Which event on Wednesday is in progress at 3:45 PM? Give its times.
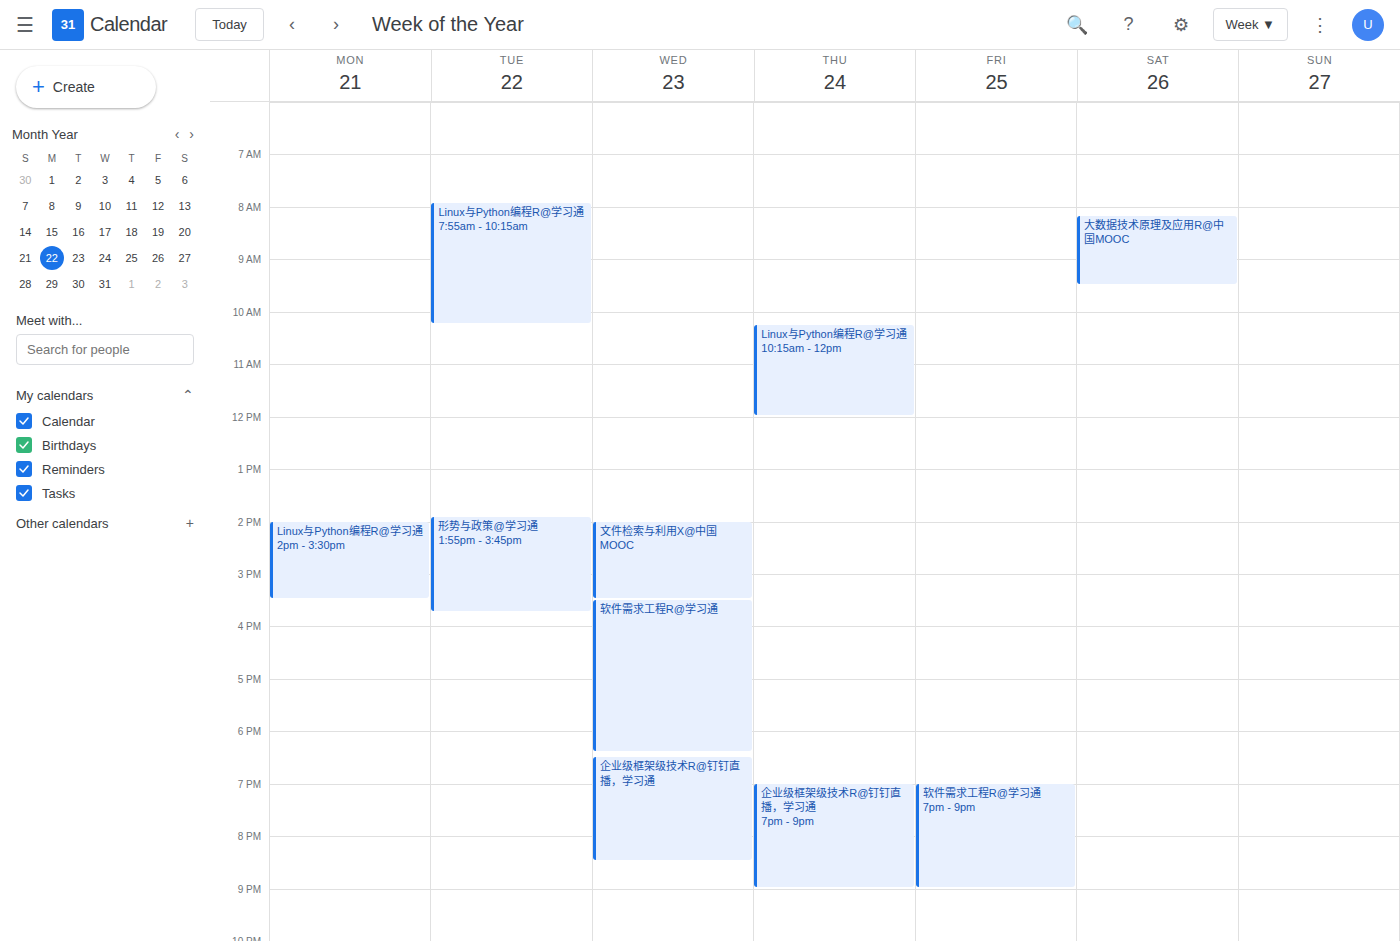
"软件需求工程R@学习通", 3:30 PM to 6:25 PM